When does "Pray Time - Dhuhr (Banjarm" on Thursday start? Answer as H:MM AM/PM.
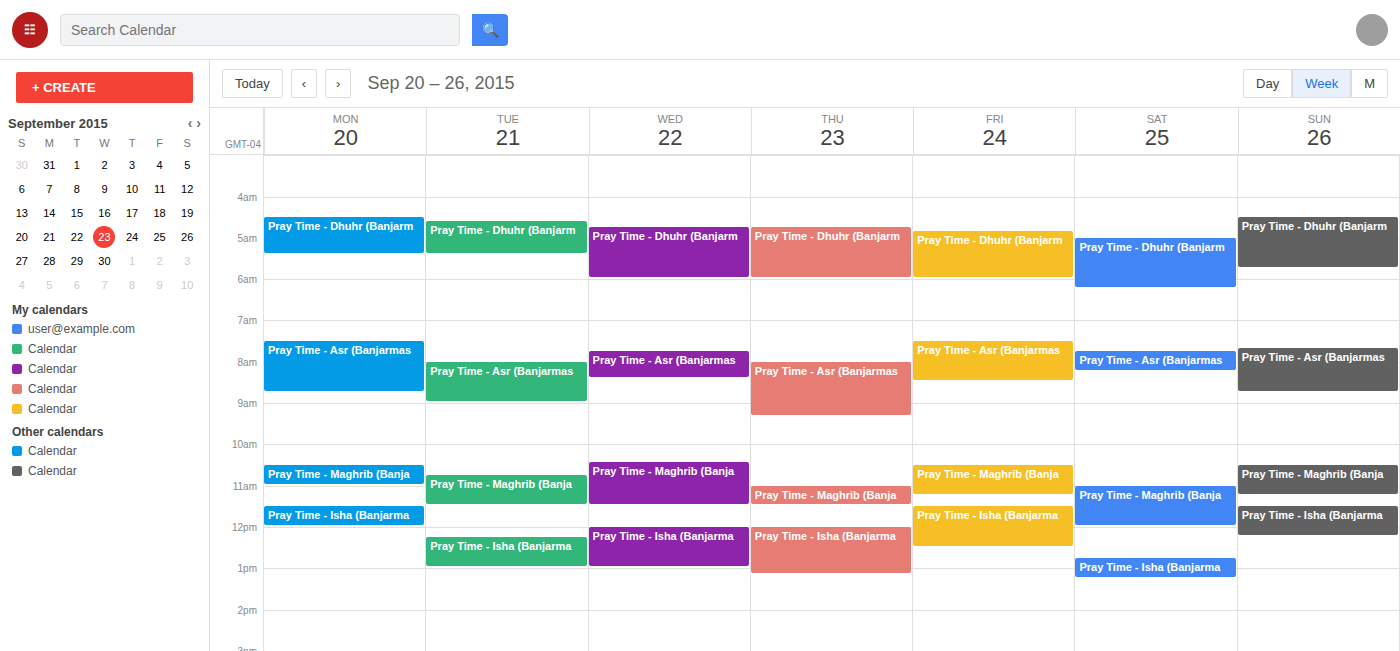
4:45 AM